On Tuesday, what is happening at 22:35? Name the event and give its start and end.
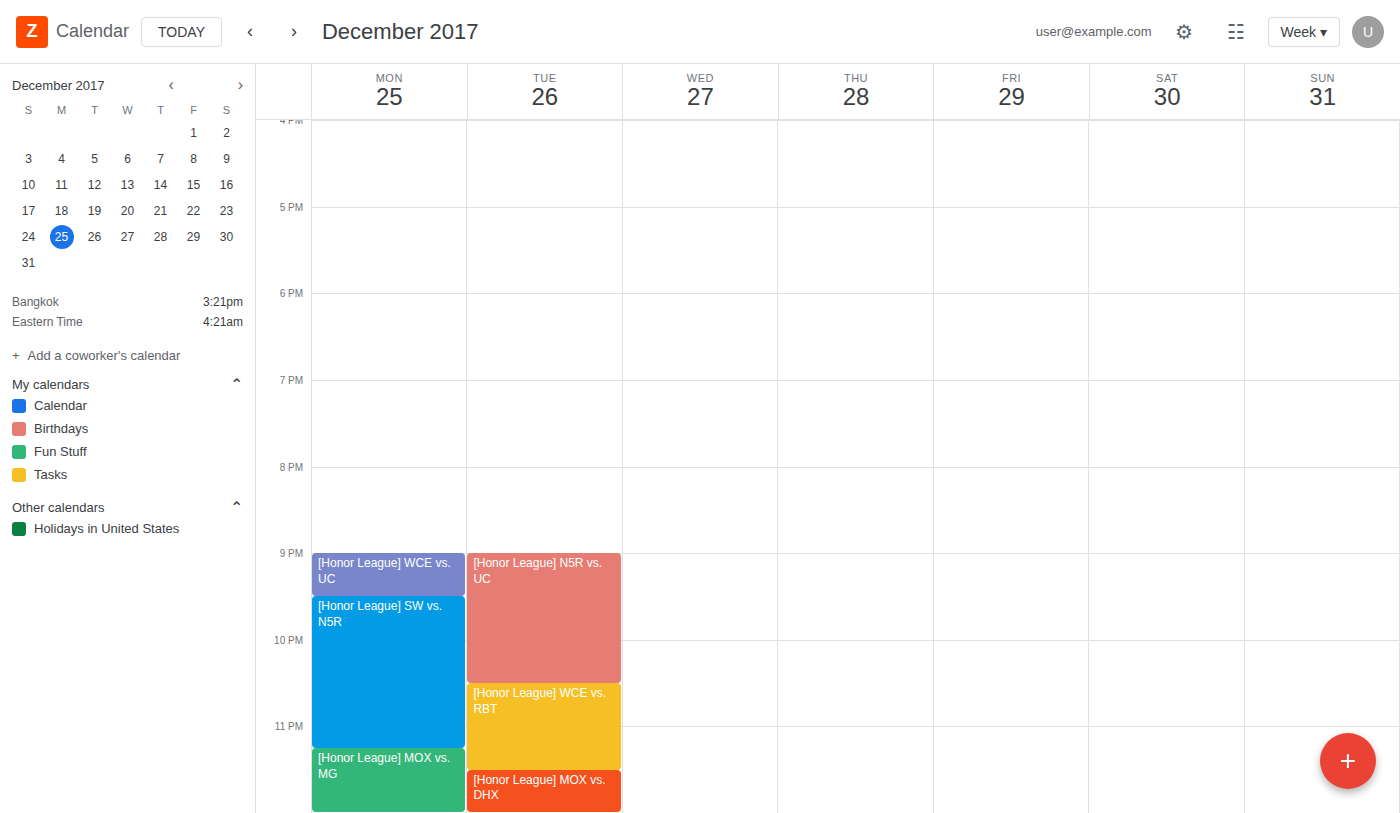
"[Honor League] WCE vs. RBT", 22:30 to 23:30